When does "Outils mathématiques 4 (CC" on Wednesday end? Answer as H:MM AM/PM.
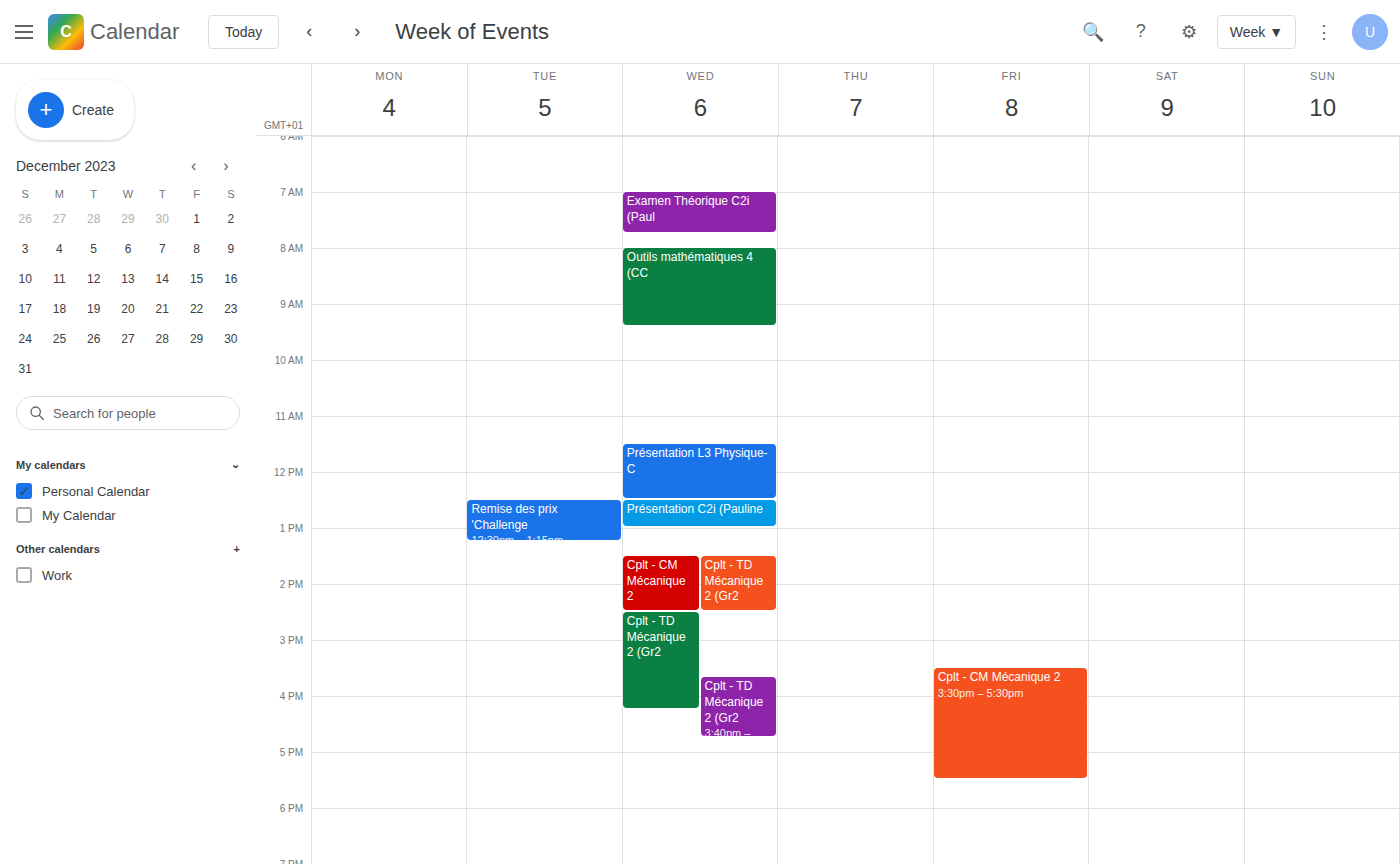
9:25 AM